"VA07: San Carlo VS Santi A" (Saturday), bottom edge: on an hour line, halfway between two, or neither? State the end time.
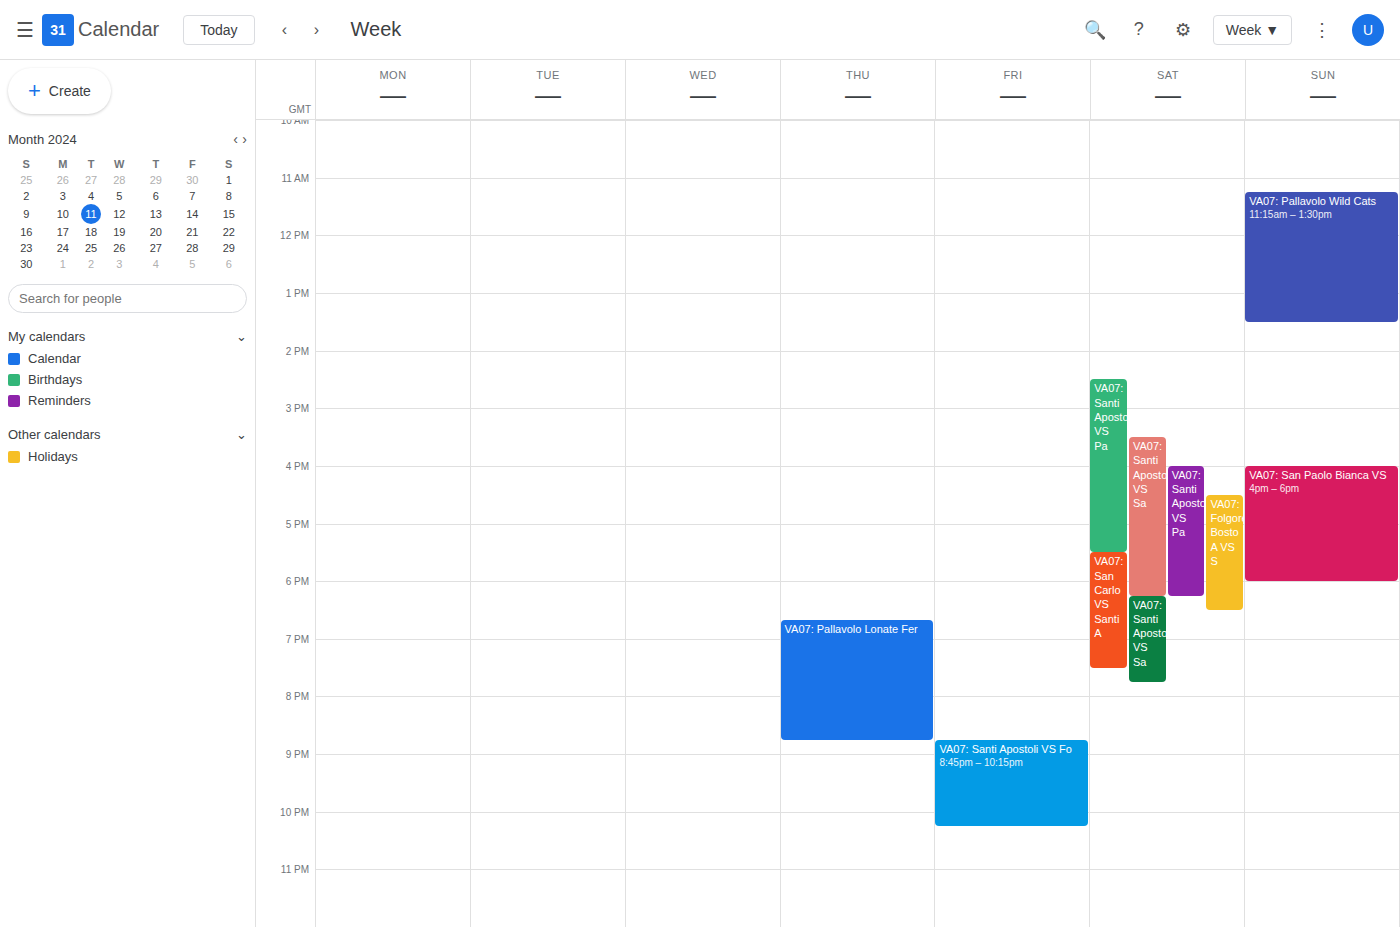
7:30 PM -- halfway between the 7 PM and 8 PM lines.